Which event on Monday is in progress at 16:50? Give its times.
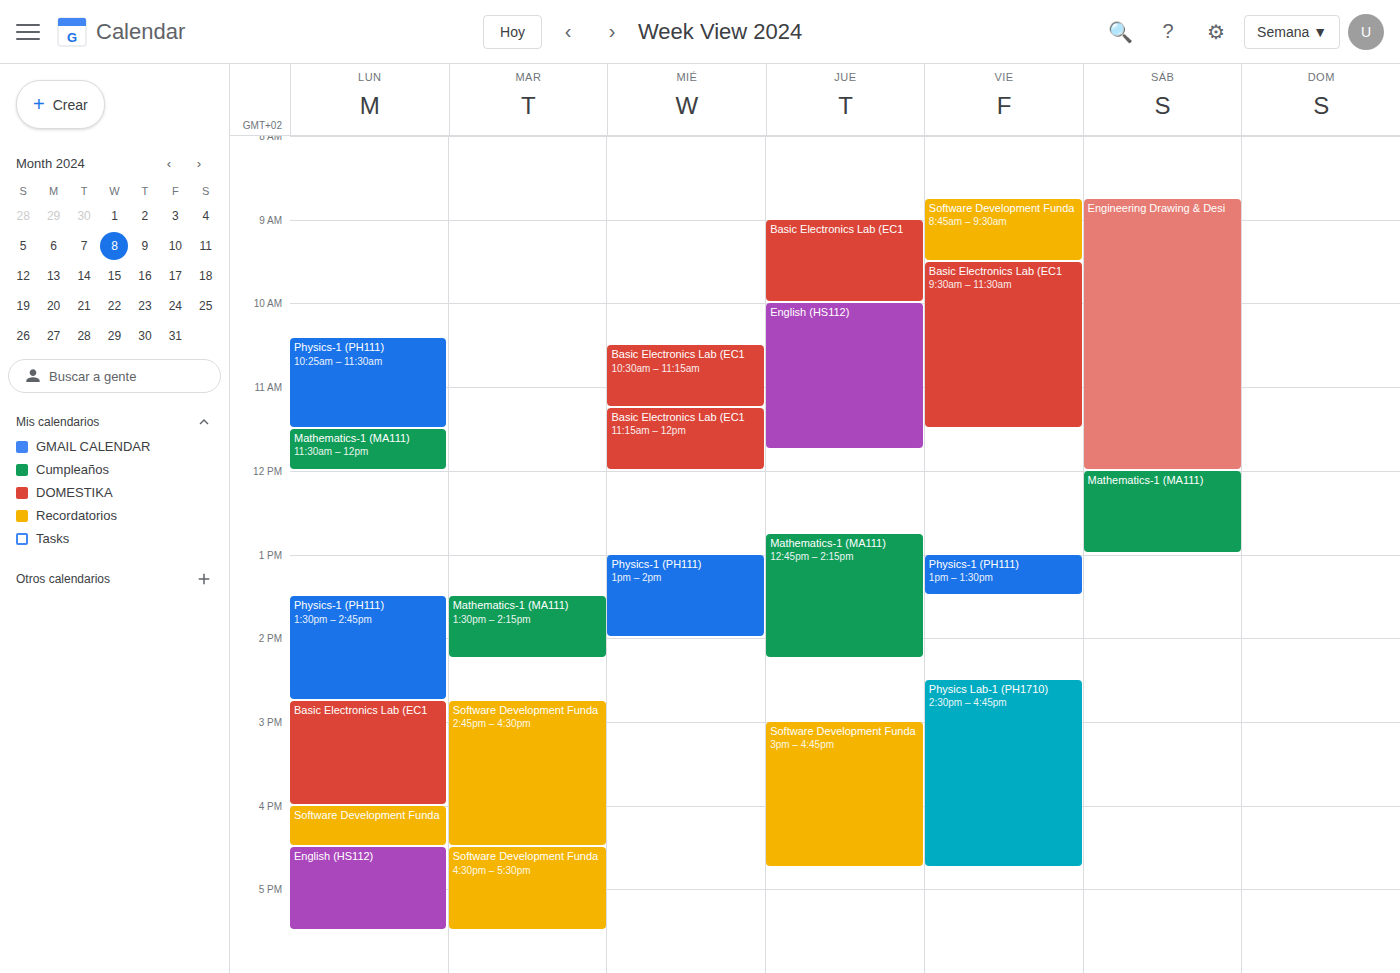
"English (HS112)", 16:30 to 17:30